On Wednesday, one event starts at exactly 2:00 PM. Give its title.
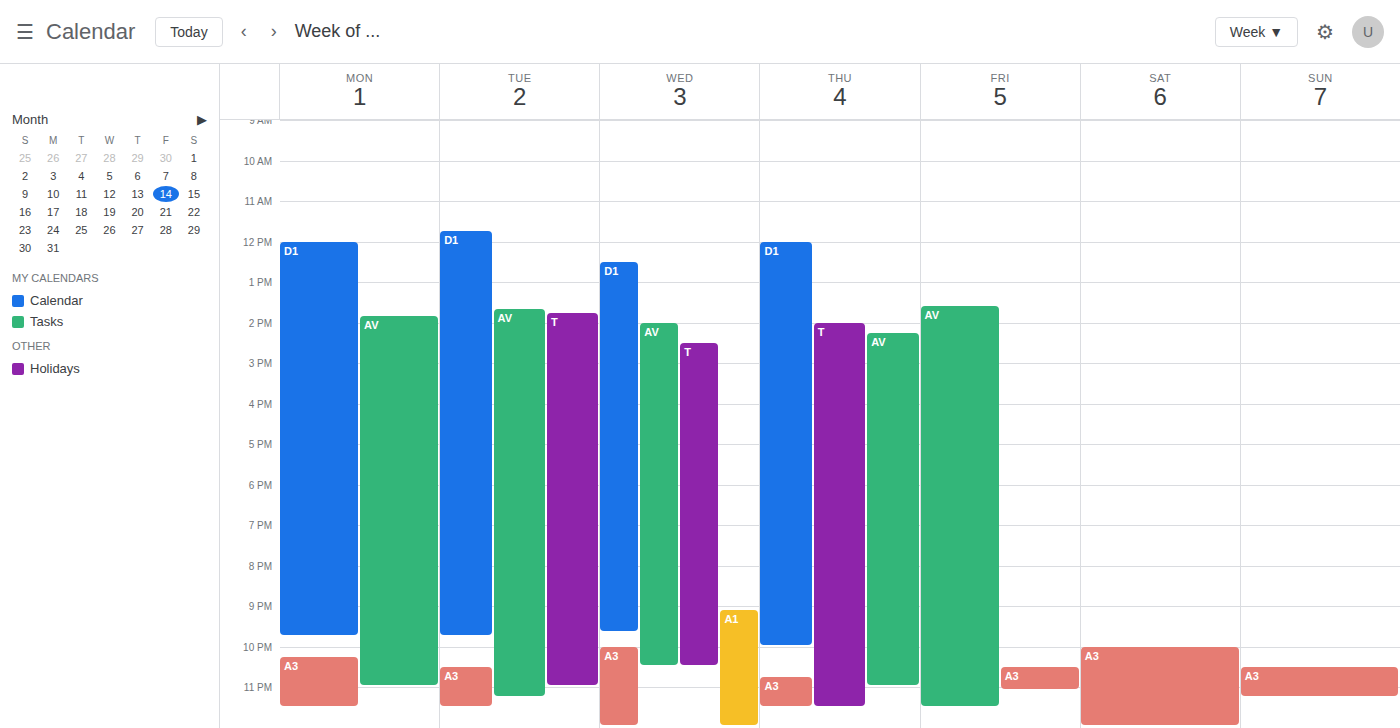
"AV"